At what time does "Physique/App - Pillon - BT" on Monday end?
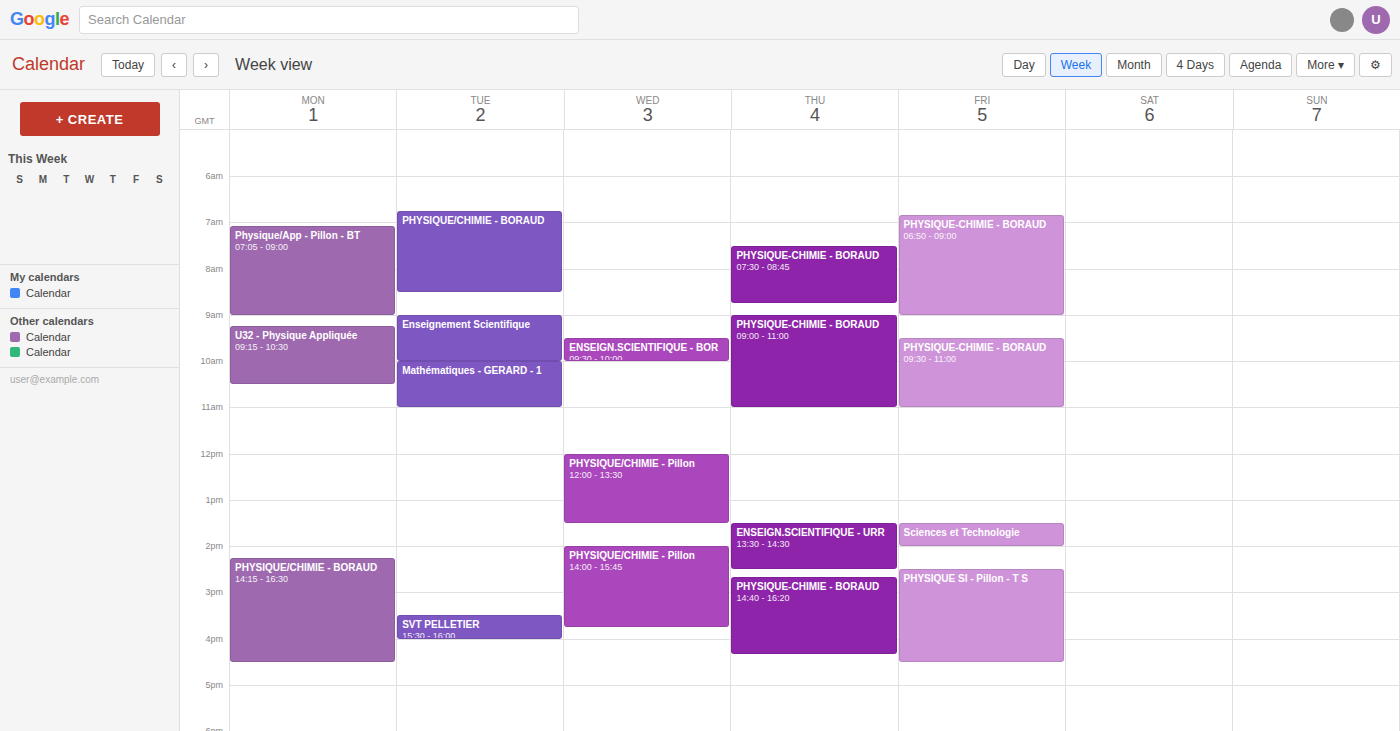
9:00 AM